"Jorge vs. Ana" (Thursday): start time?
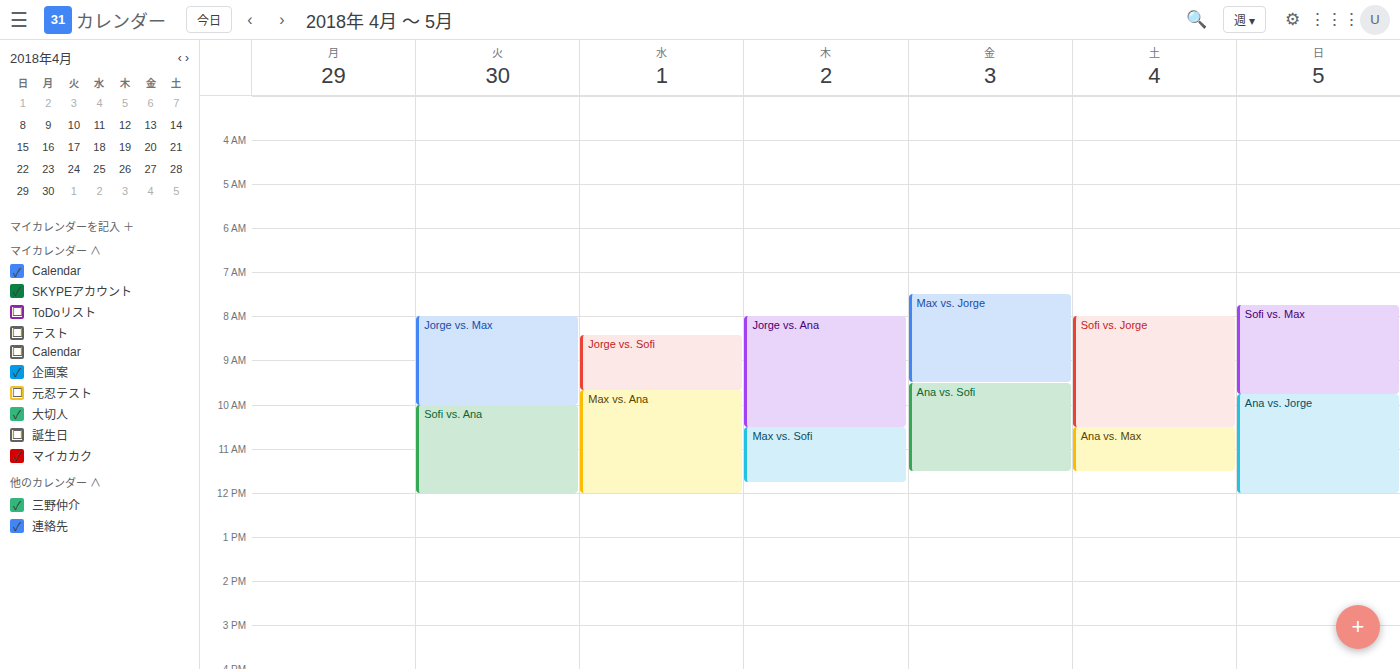
8:00 AM